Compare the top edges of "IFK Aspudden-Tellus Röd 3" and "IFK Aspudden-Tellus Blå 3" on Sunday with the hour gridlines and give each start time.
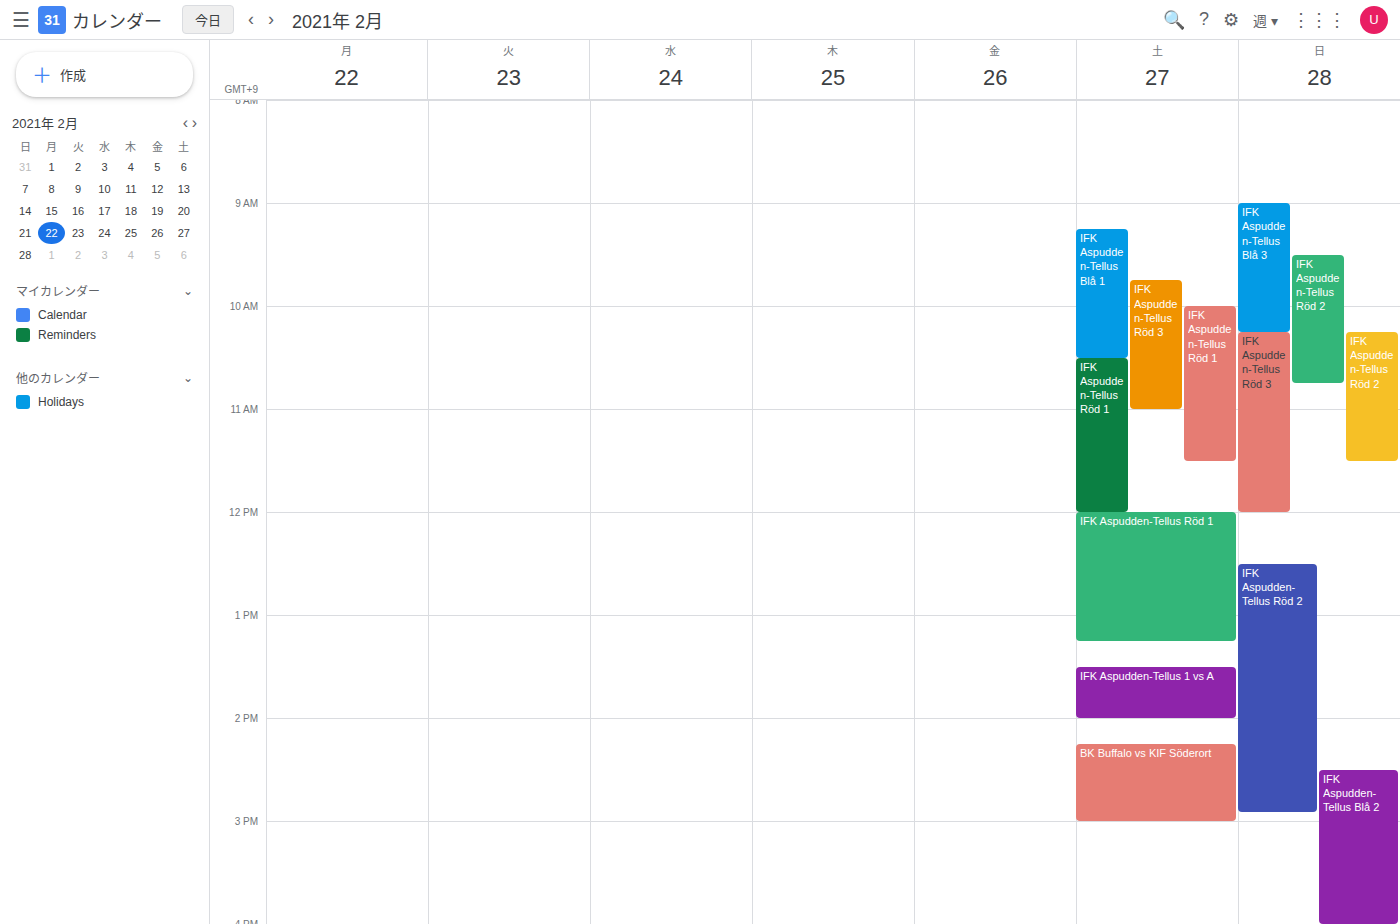
"IFK Aspudden-Tellus Röd 3": 10:15 AM, neither: a quarter of the way from the 10 AM line to the 11 AM line. "IFK Aspudden-Tellus Blå 3": 9:00 AM, exactly on the 9 AM line.